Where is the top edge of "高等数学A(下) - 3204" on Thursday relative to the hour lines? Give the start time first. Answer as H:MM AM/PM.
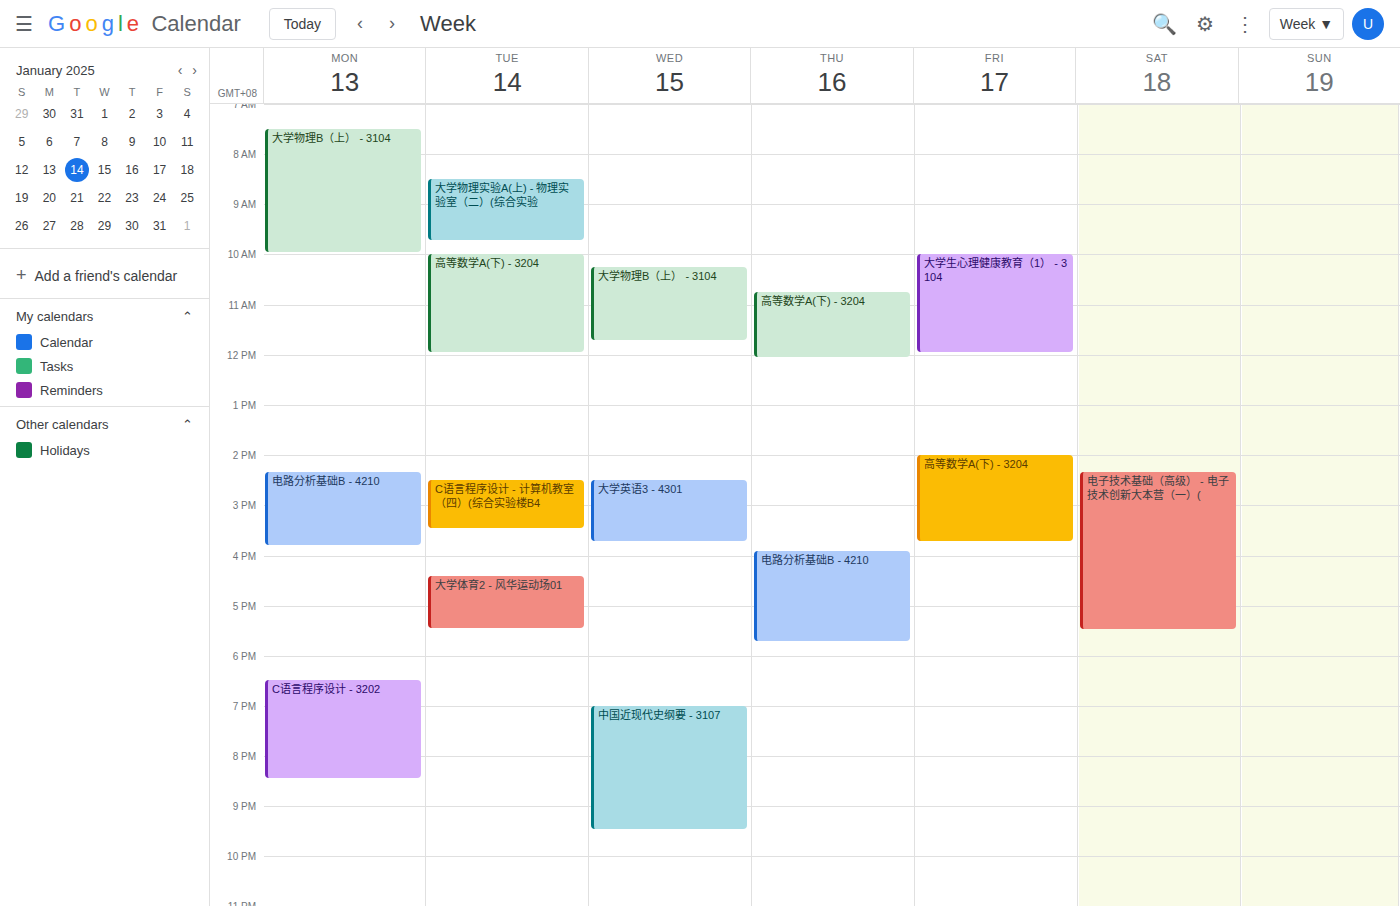
10:45 AM -- neither: three quarters of the way from the 10 AM line to the 11 AM line.